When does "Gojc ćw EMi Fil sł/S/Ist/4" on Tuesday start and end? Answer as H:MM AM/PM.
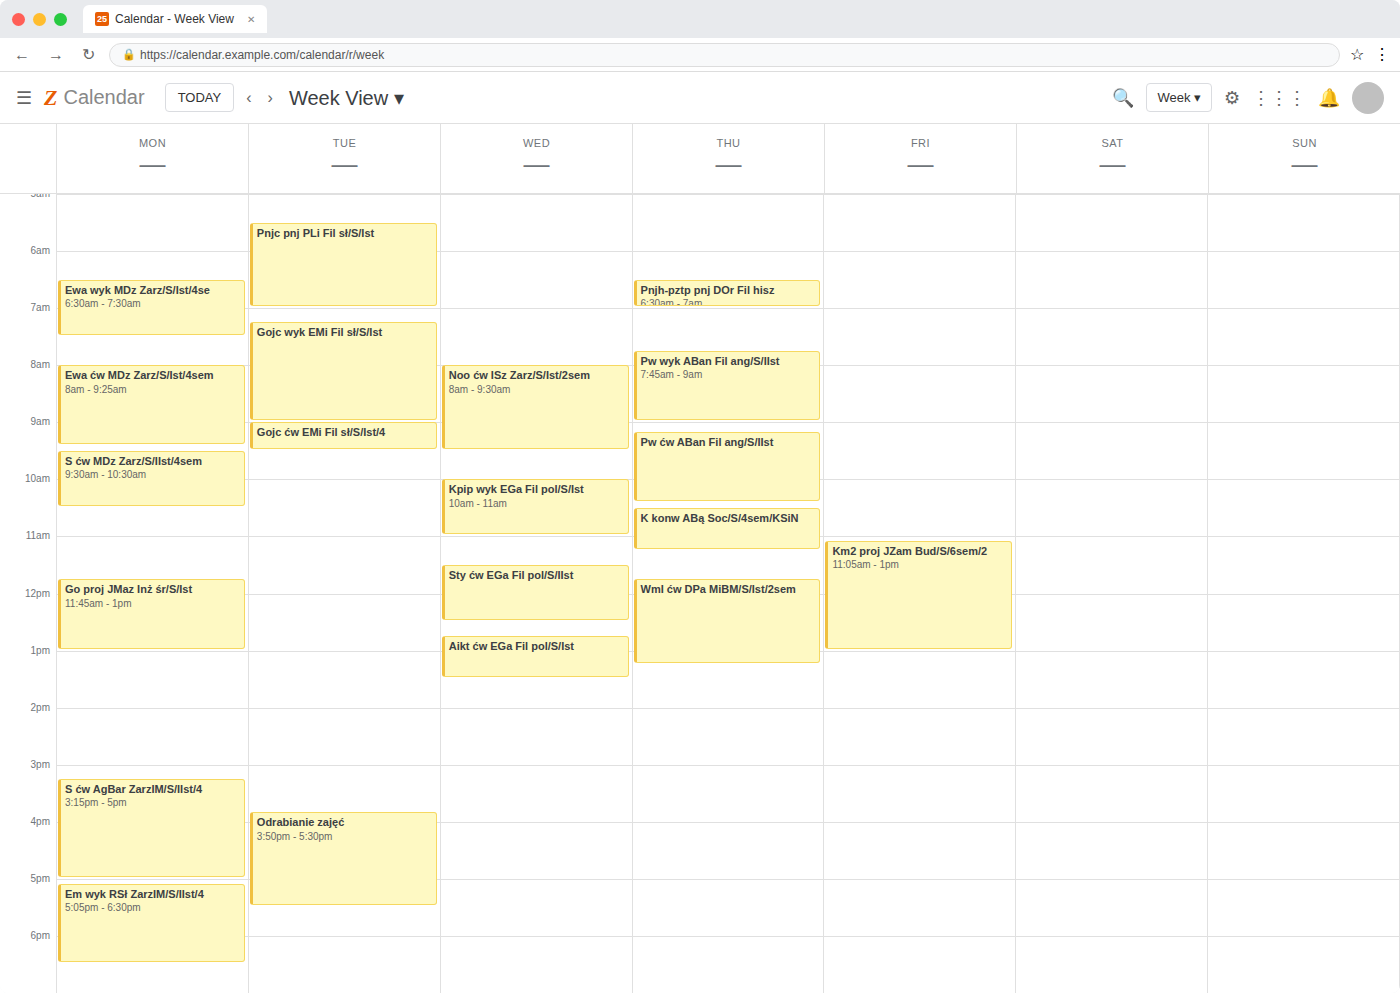
9:00 AM to 9:30 AM